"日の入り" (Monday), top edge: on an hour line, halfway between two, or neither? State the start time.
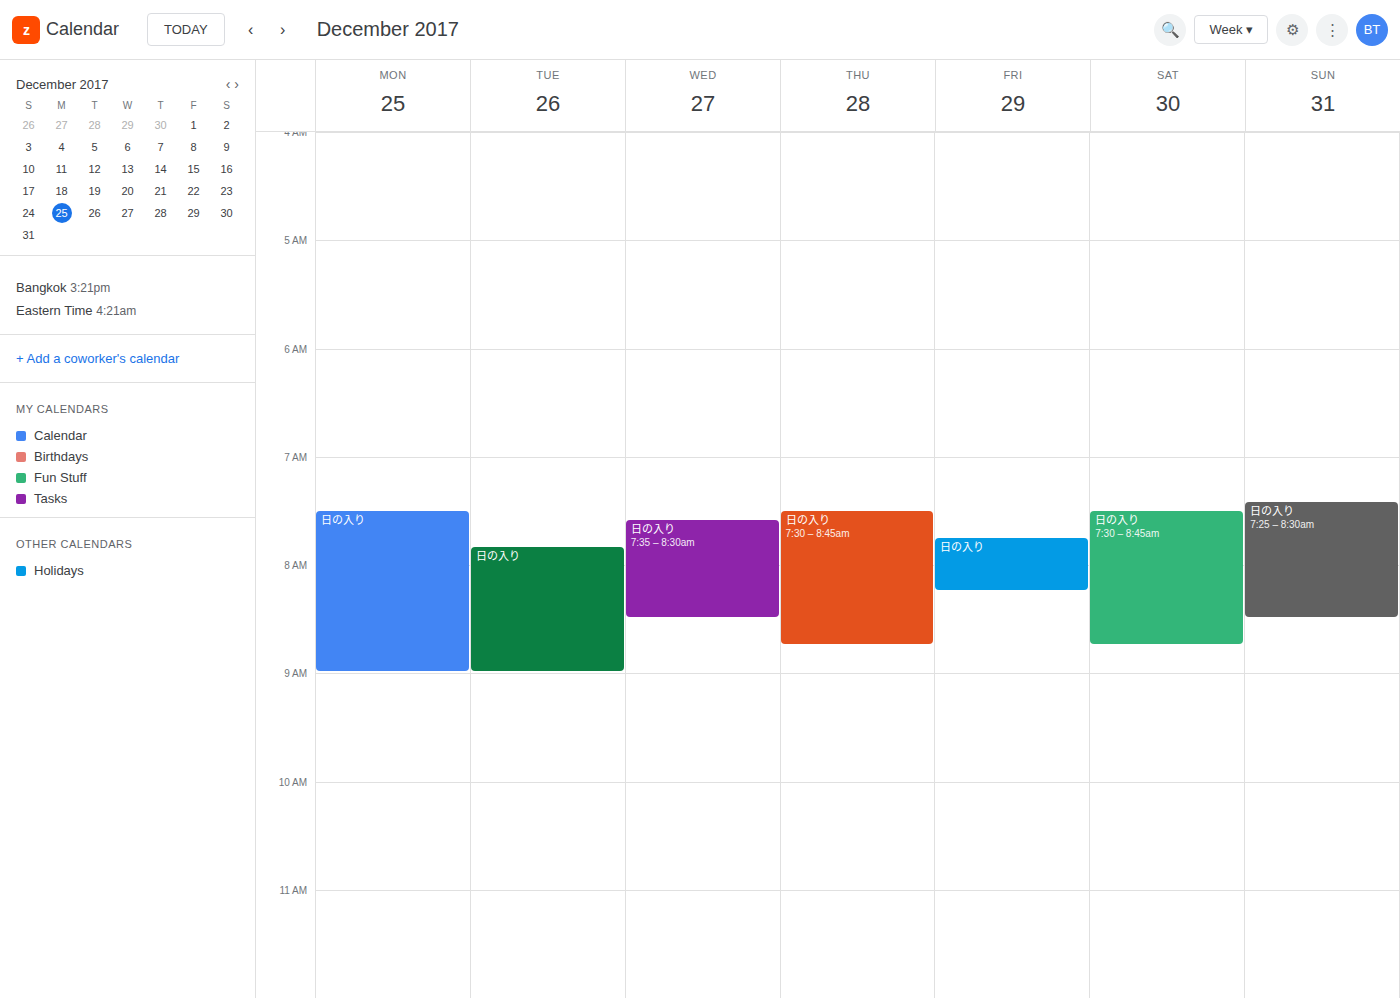
7:30 AM -- halfway between the 7 AM and 8 AM lines.